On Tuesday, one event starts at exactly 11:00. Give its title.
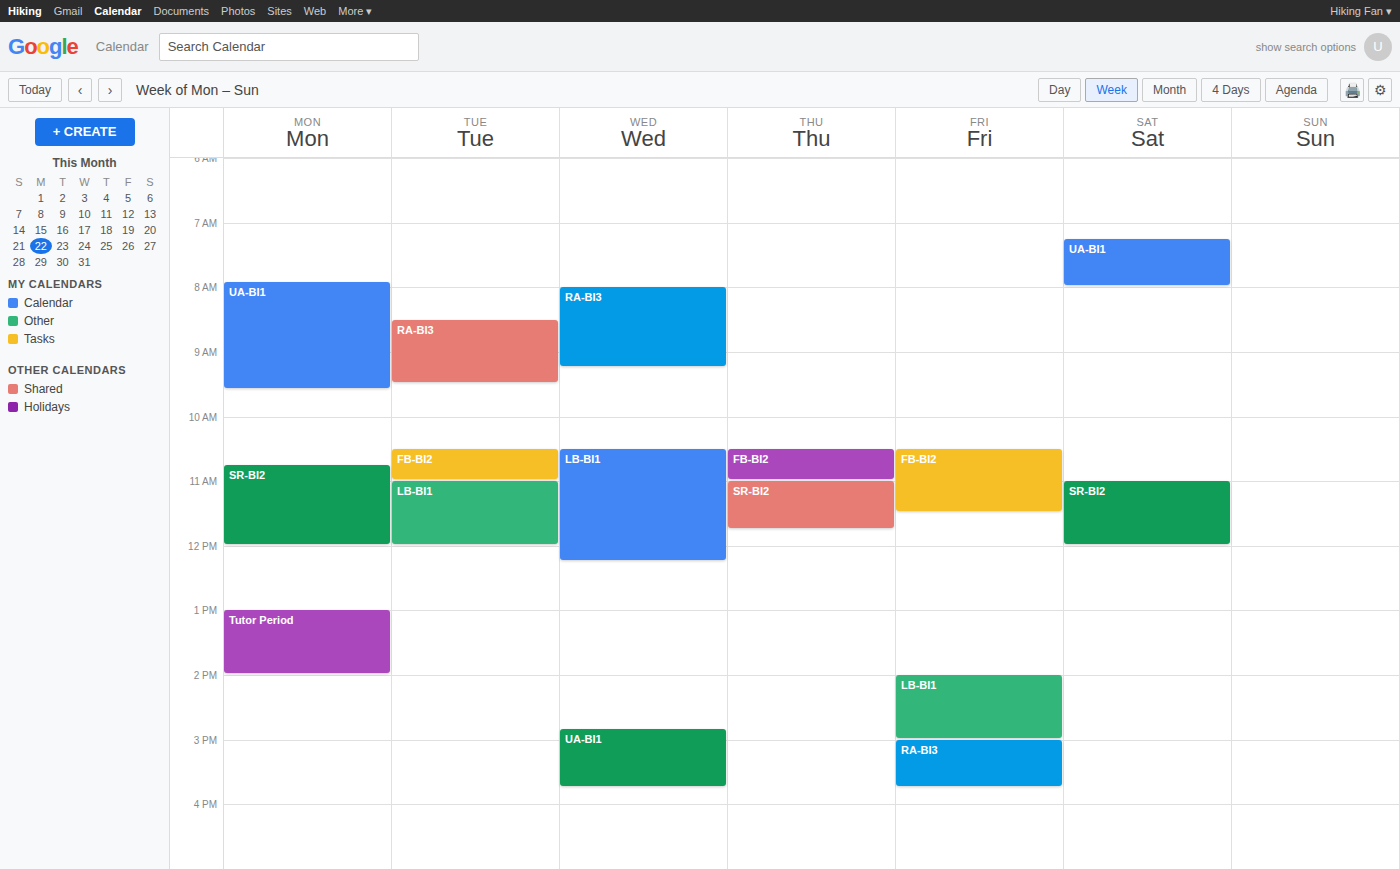
"LB-BI1"